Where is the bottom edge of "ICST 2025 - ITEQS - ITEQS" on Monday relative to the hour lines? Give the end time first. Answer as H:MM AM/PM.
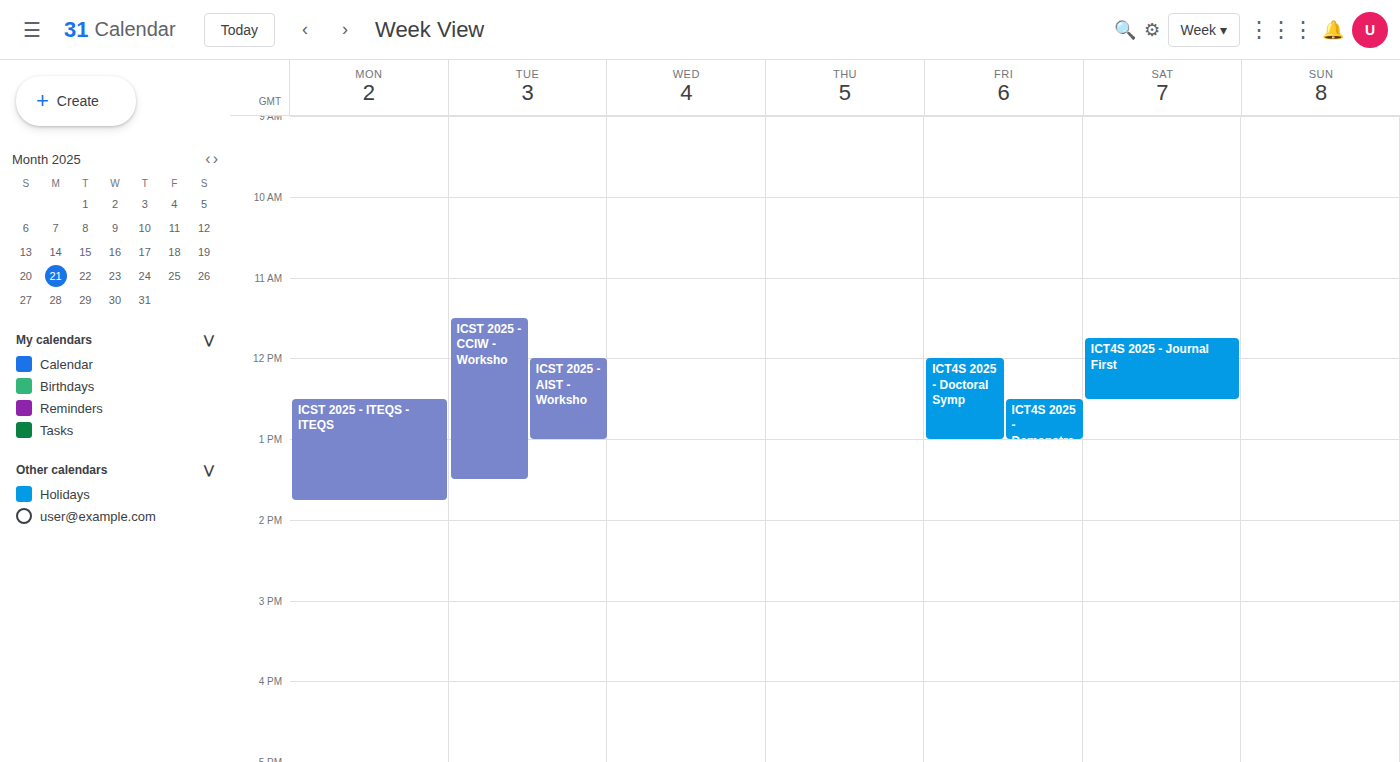
1:45 PM -- neither: three quarters of the way from the 1 PM line to the 2 PM line.